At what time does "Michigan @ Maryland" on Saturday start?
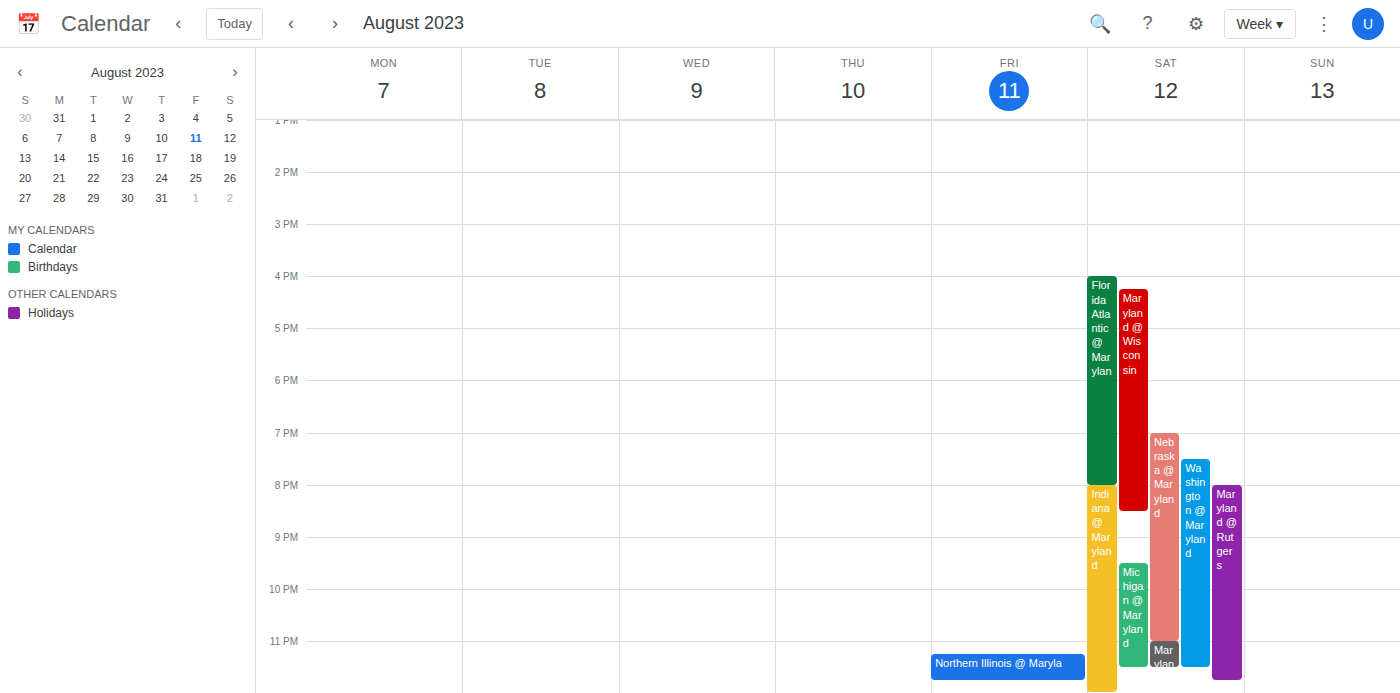
9:30 PM